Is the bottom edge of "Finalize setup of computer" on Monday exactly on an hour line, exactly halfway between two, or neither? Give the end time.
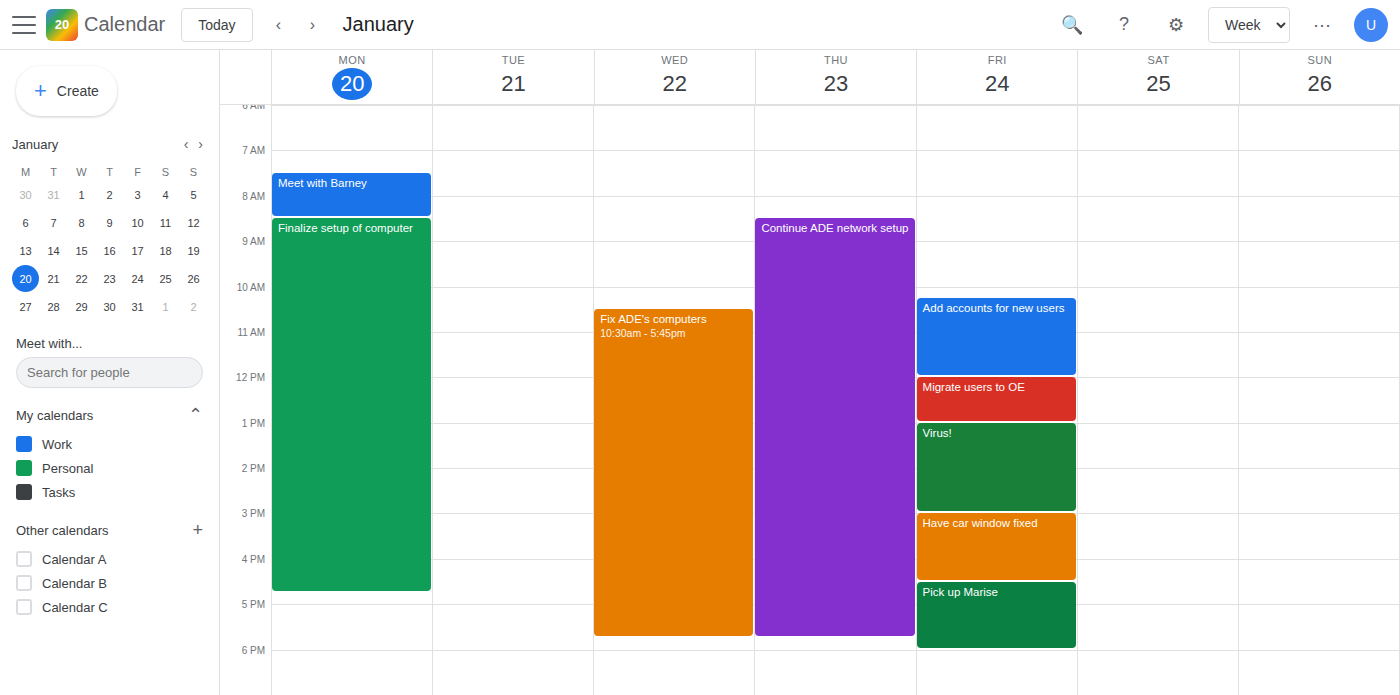
4:45 PM -- neither: three quarters of the way from the 4 PM line to the 5 PM line.